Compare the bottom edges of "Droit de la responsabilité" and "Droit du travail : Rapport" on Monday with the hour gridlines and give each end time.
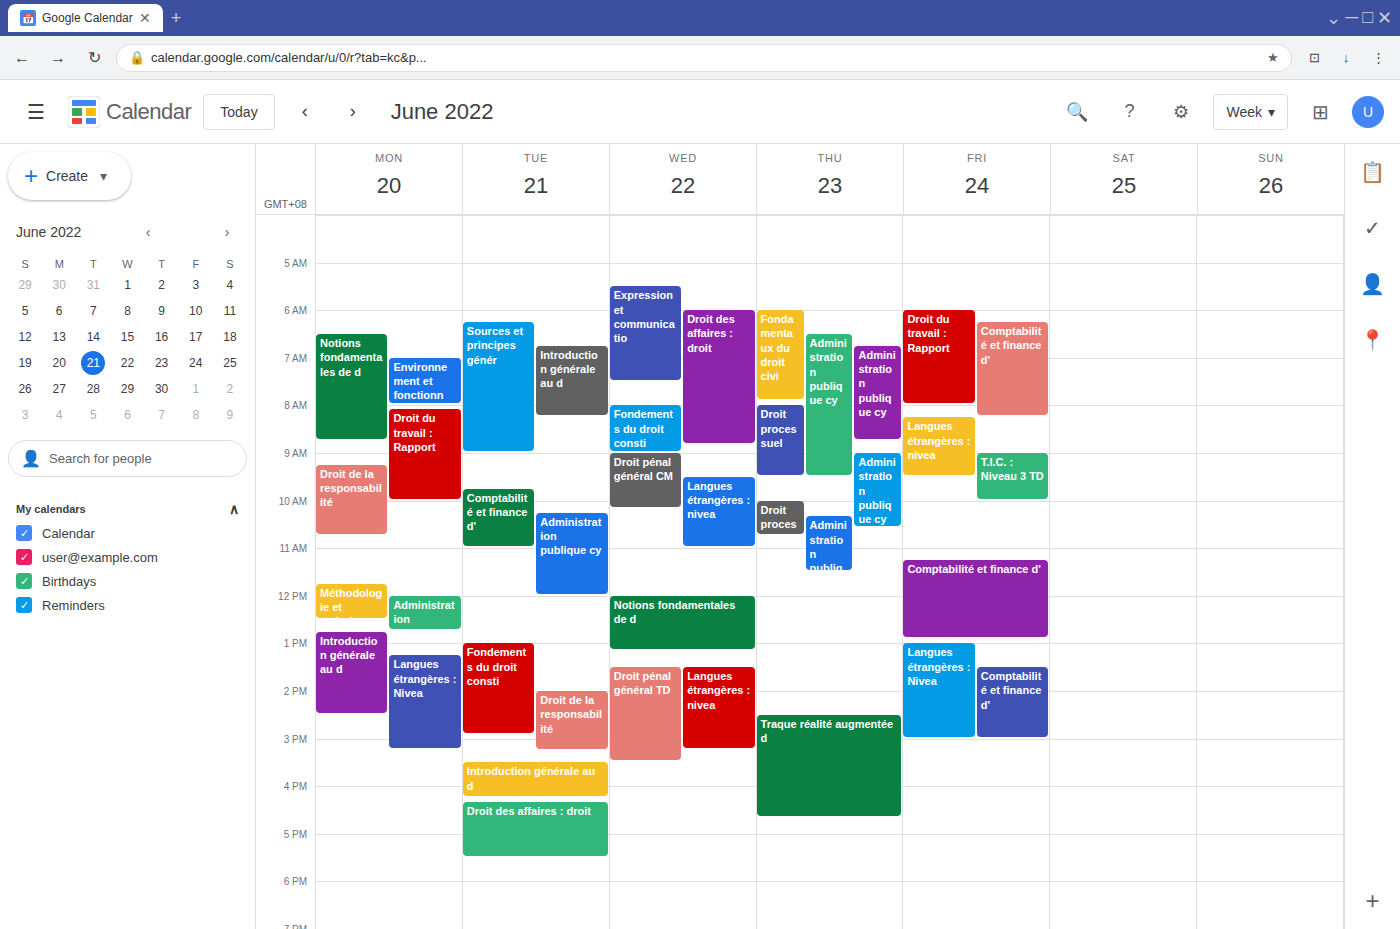
"Droit de la responsabilité": 10:45 AM, neither: three quarters of the way from the 10 AM line to the 11 AM line. "Droit du travail : Rapport": 10:00 AM, exactly on the 10 AM line.